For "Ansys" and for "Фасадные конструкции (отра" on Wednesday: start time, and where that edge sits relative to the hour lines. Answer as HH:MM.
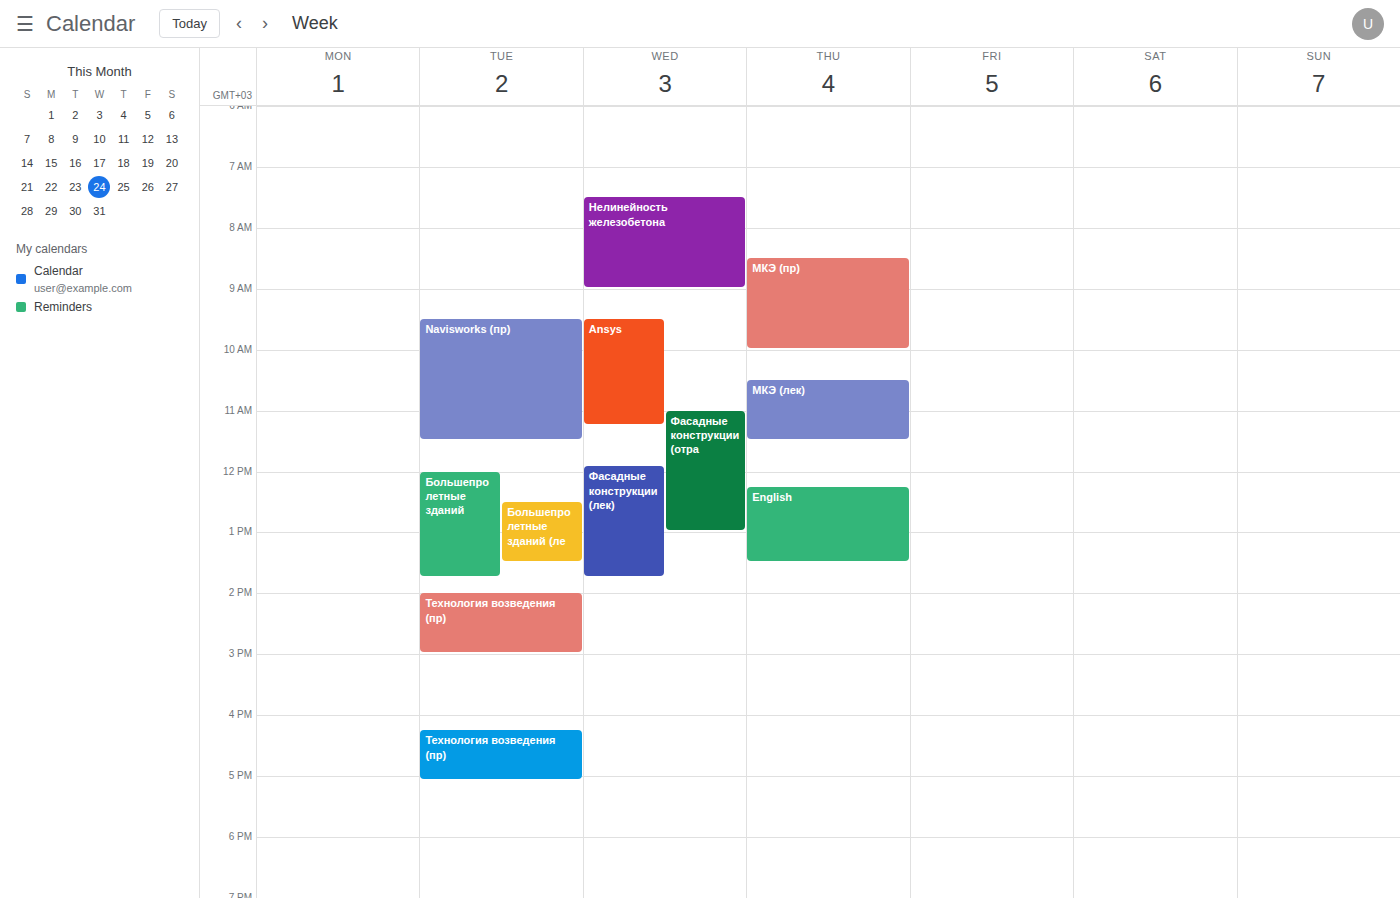
"Ansys": 09:30, halfway between the 09:00 and 10:00 lines. "Фасадные конструкции (отра": 11:00, exactly on the 11:00 line.